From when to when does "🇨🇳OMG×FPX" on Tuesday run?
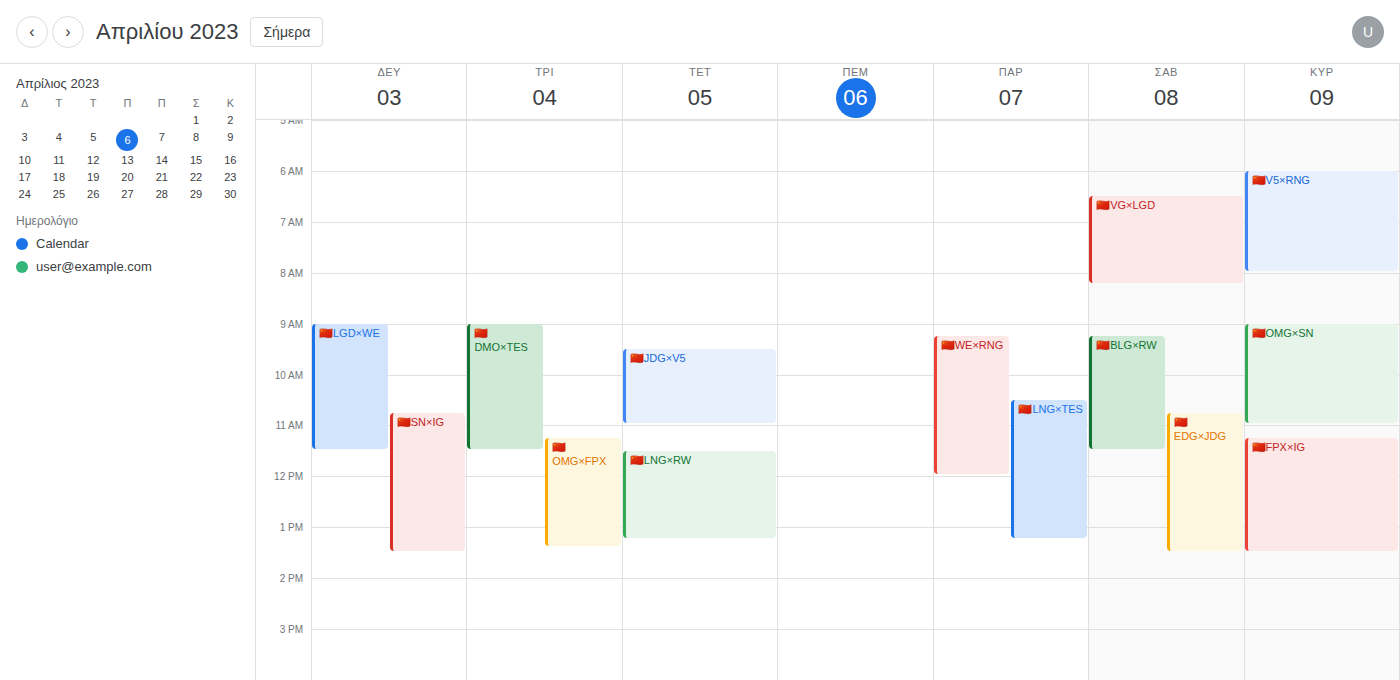
11:15 AM to 1:25 PM